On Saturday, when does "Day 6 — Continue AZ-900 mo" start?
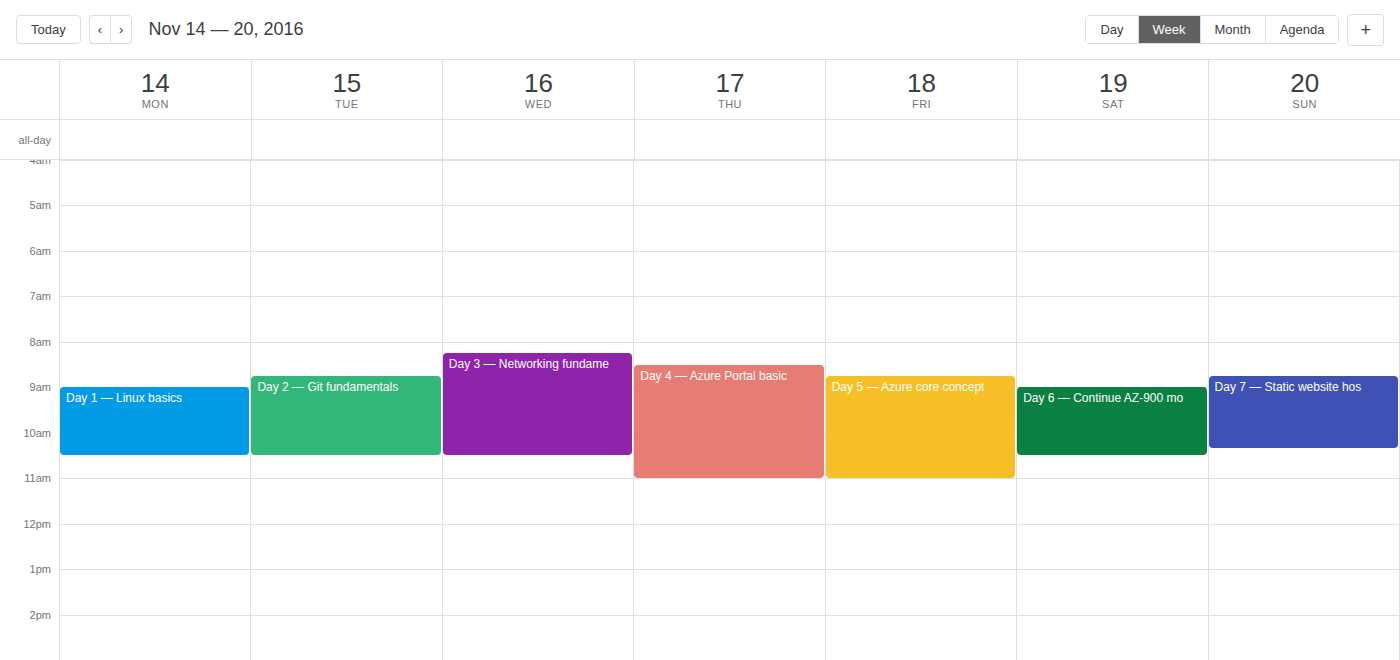
9:00 AM